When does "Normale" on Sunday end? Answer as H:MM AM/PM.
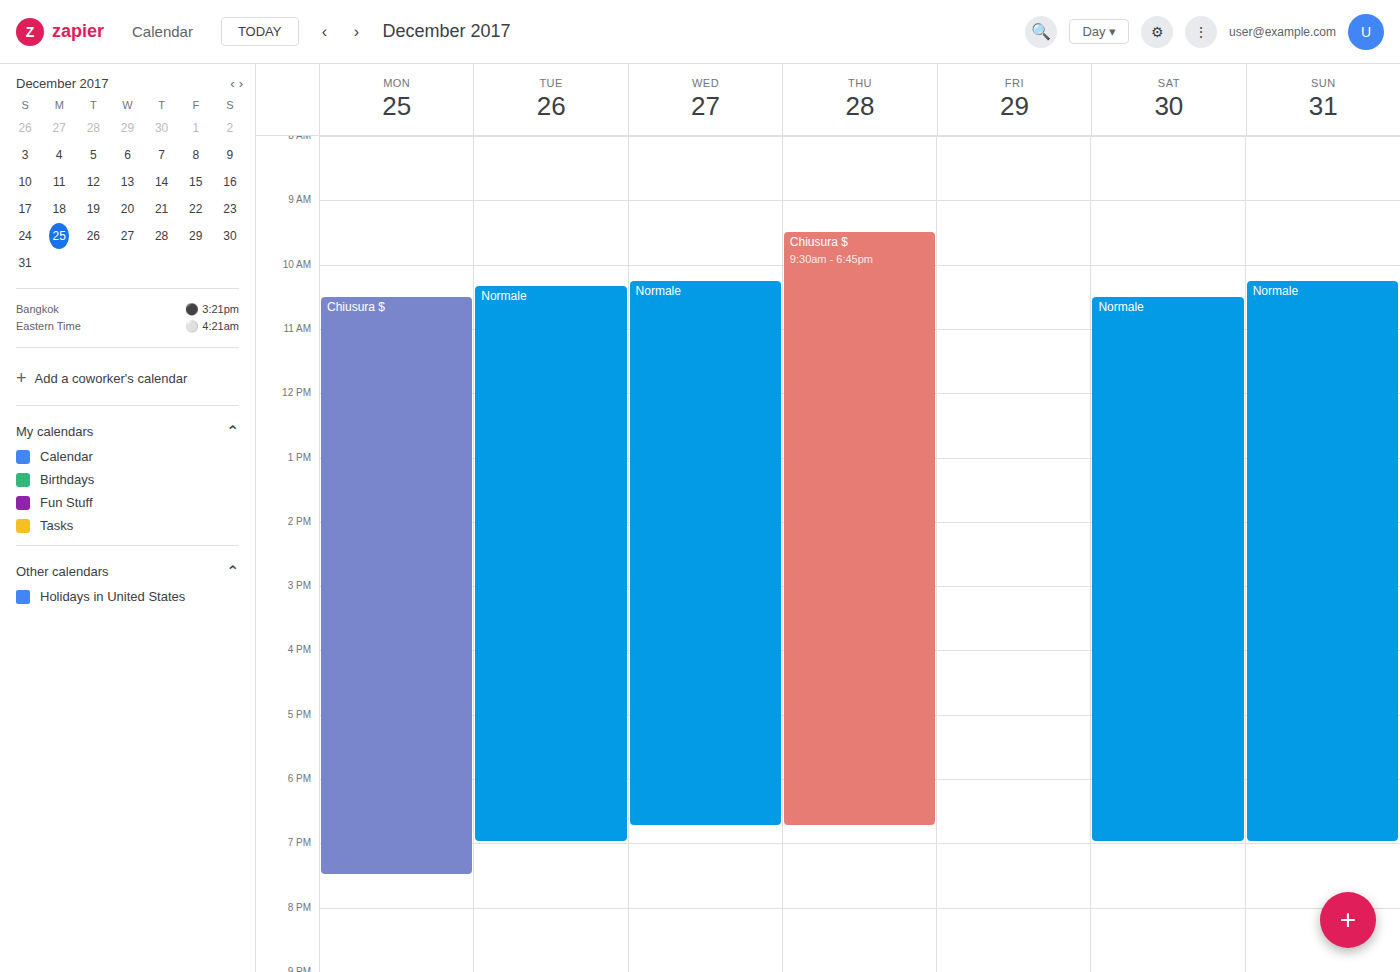
7:00 PM